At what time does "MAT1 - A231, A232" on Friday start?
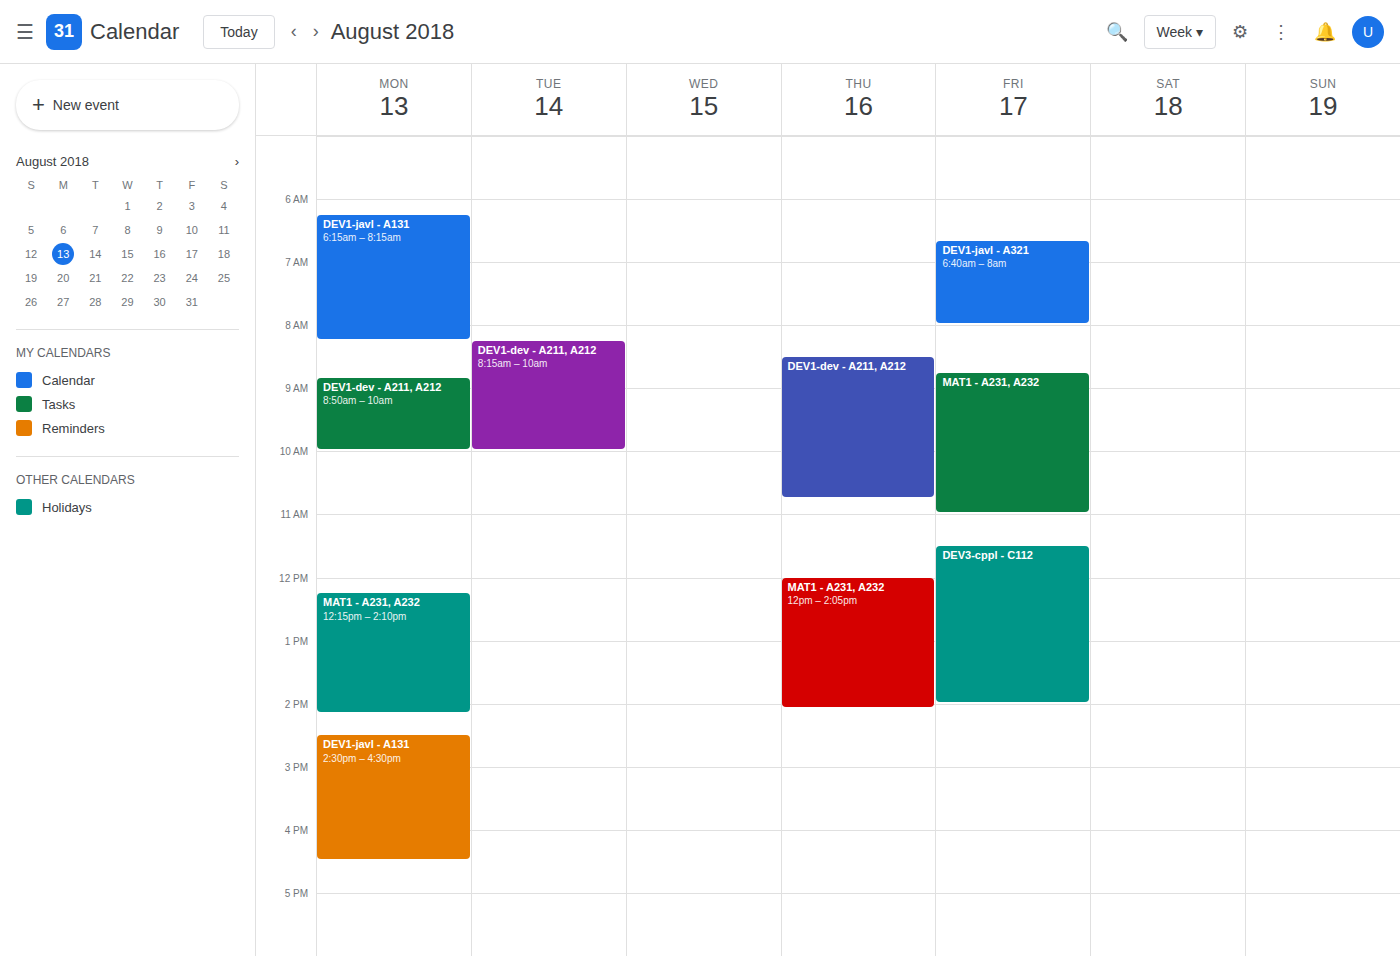
8:45 AM